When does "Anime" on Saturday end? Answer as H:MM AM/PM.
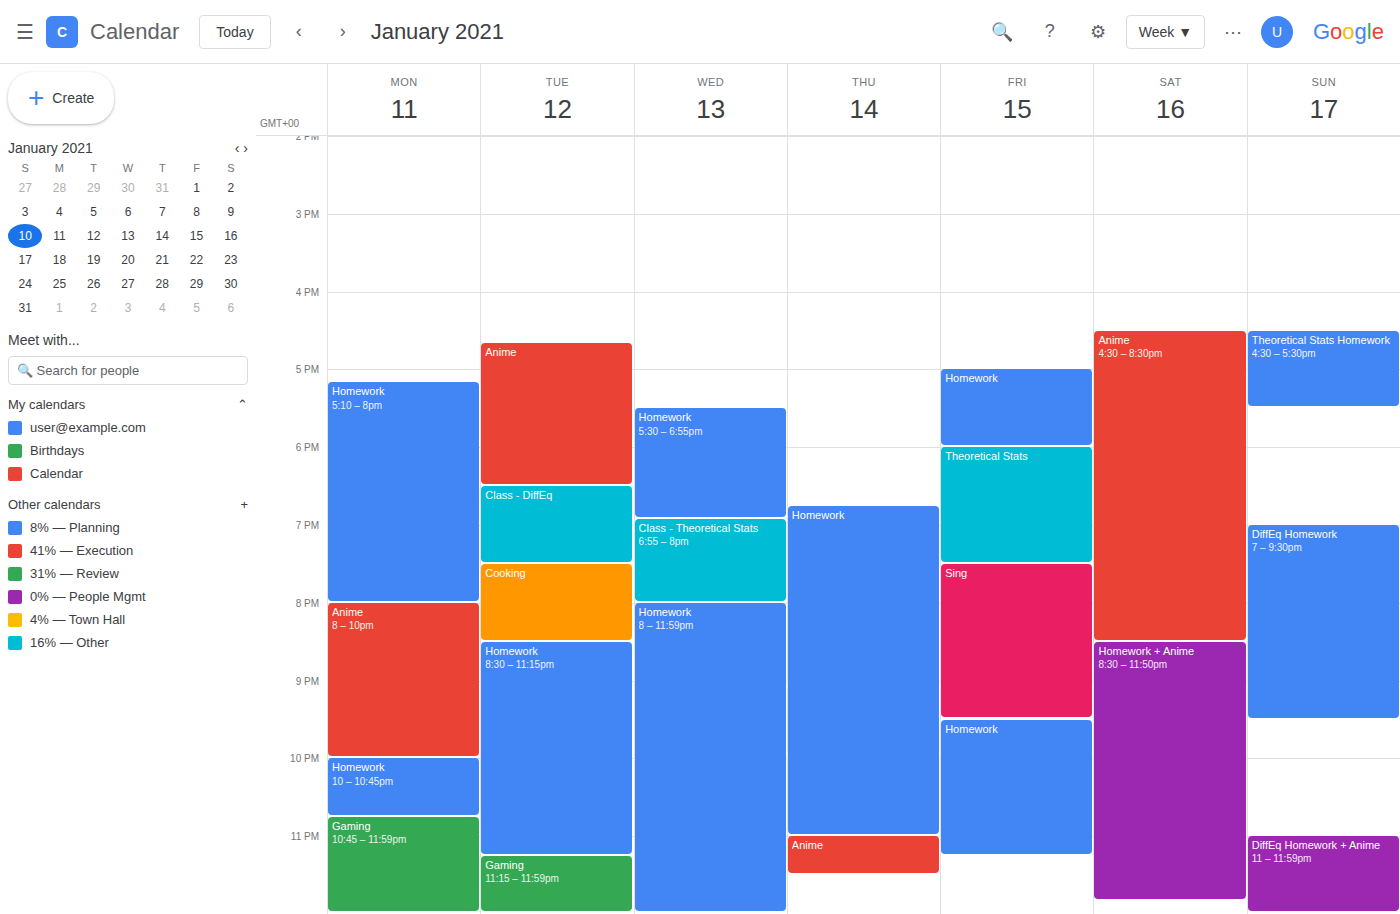
8:30 PM